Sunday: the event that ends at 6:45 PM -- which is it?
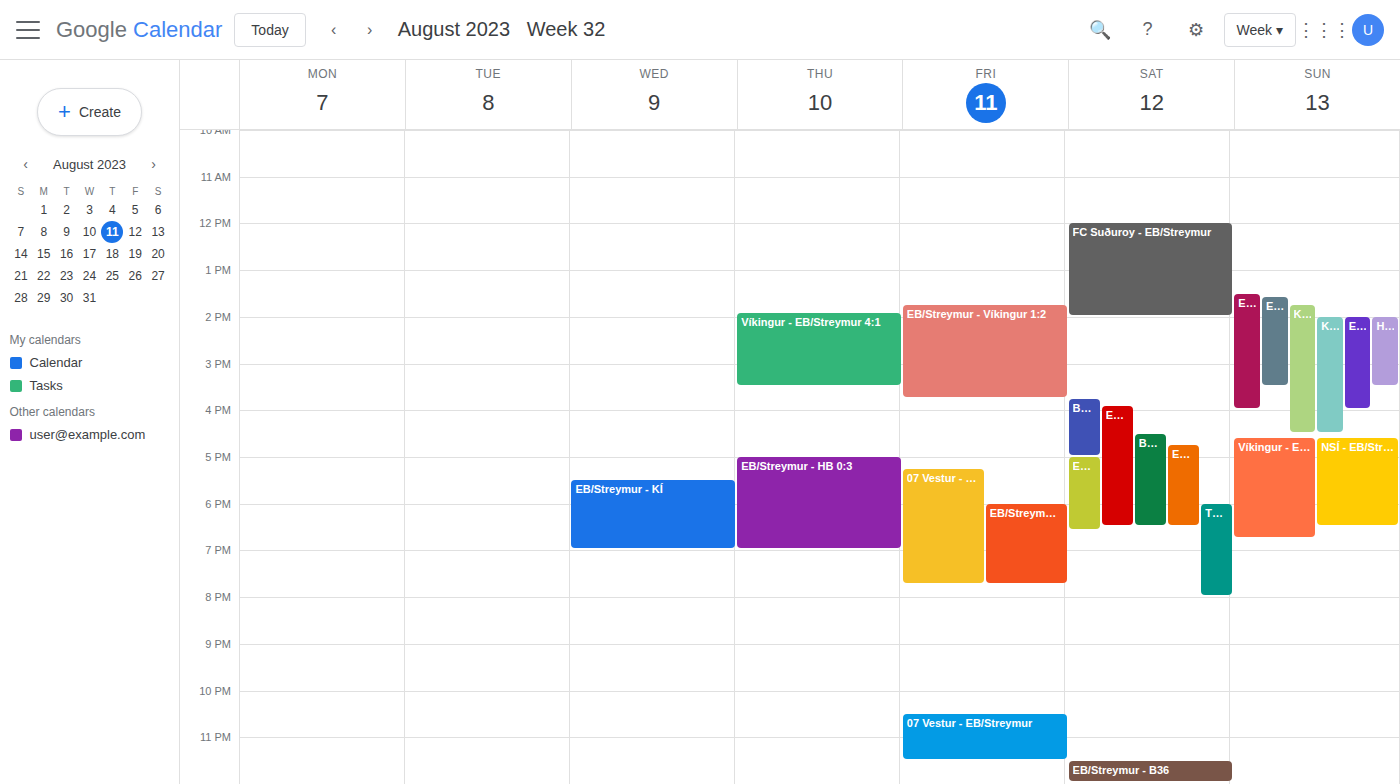
"Víkingur - EB/Streymur"